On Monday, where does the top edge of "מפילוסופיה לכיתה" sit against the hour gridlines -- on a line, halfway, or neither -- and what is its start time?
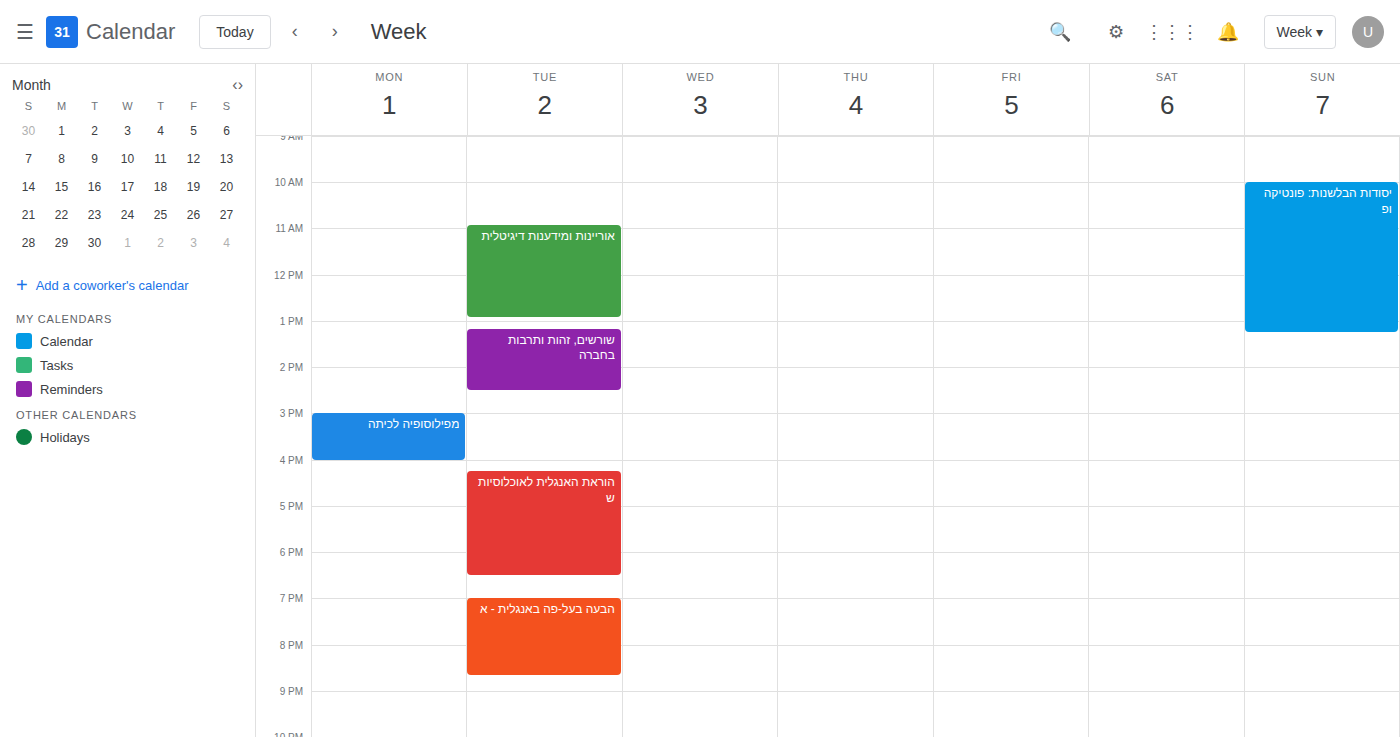
3:00 PM -- exactly on the 3 PM line.